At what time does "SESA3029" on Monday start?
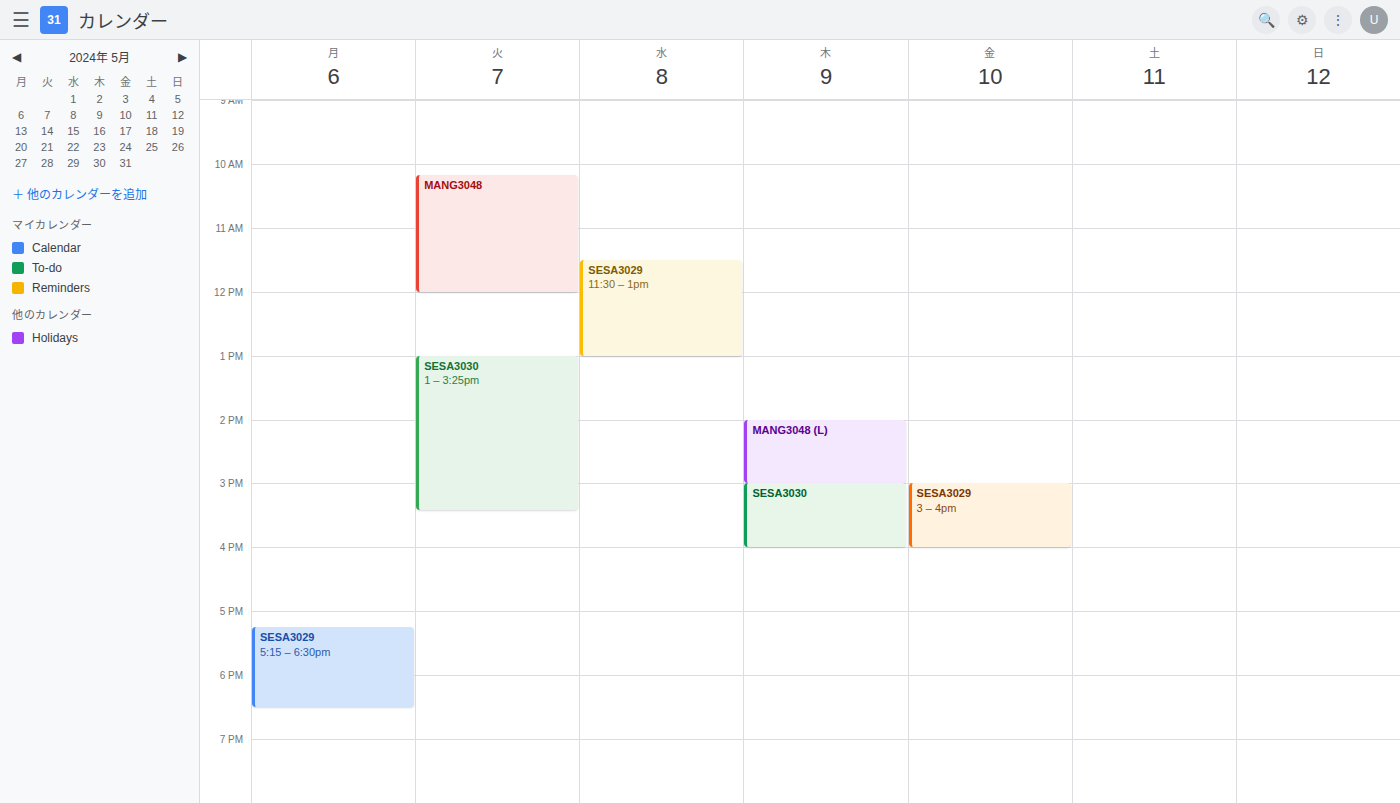
5:15 PM